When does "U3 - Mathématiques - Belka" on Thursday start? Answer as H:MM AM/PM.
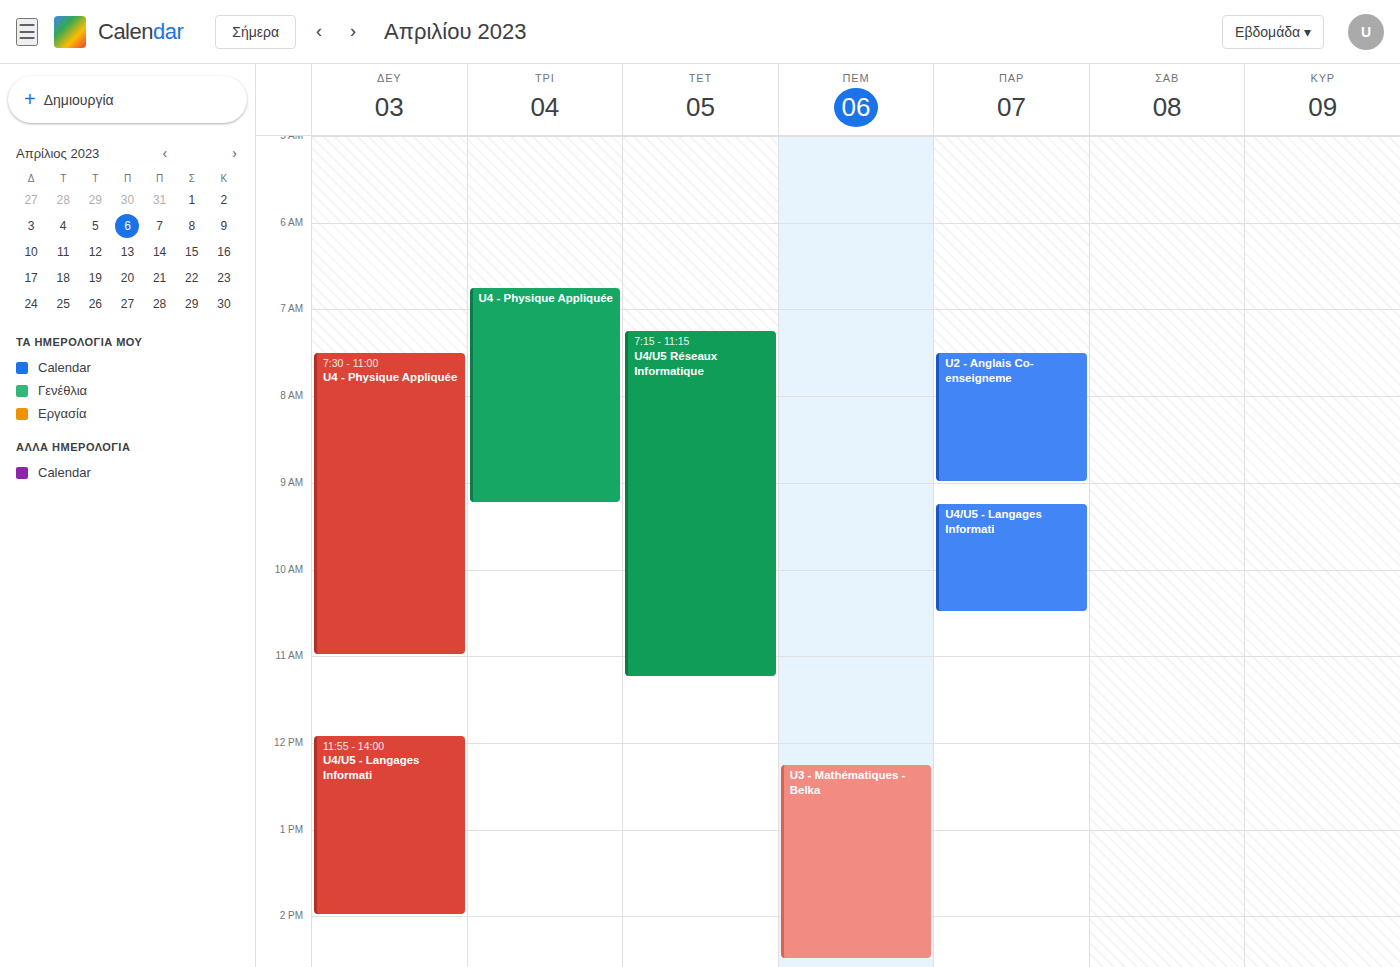
12:15 PM